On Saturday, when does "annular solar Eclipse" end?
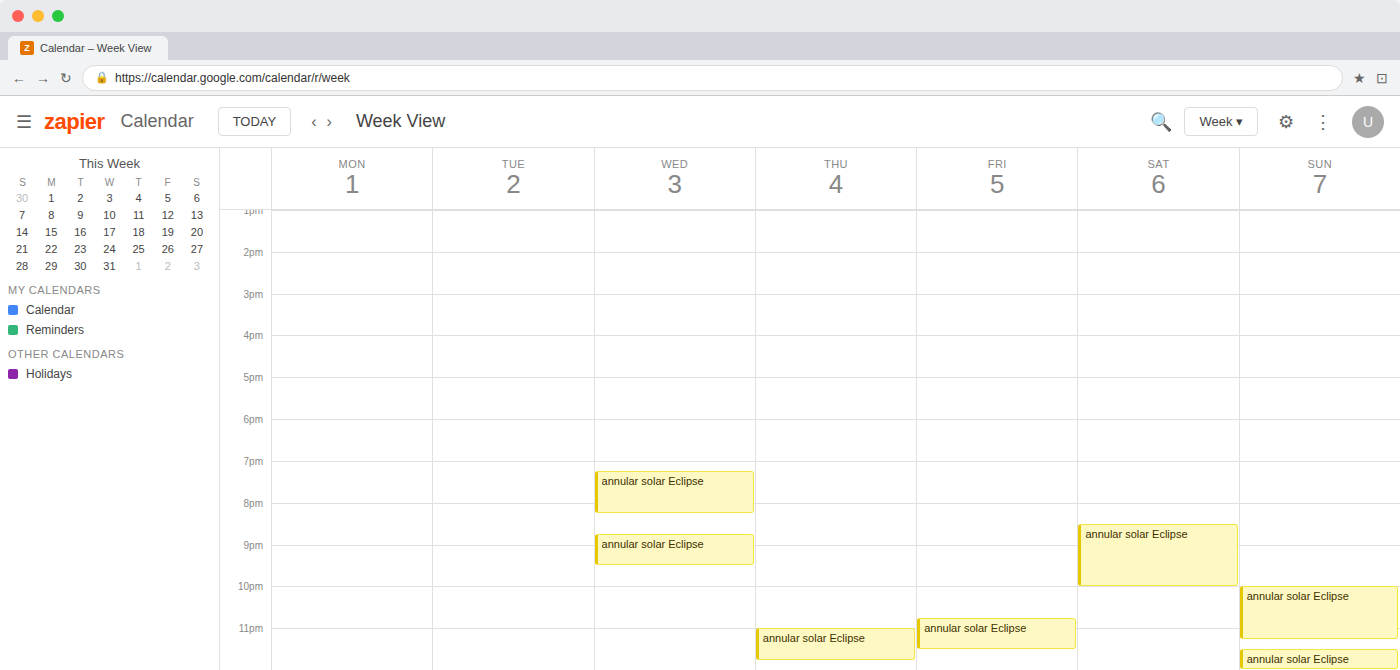
10:00 PM